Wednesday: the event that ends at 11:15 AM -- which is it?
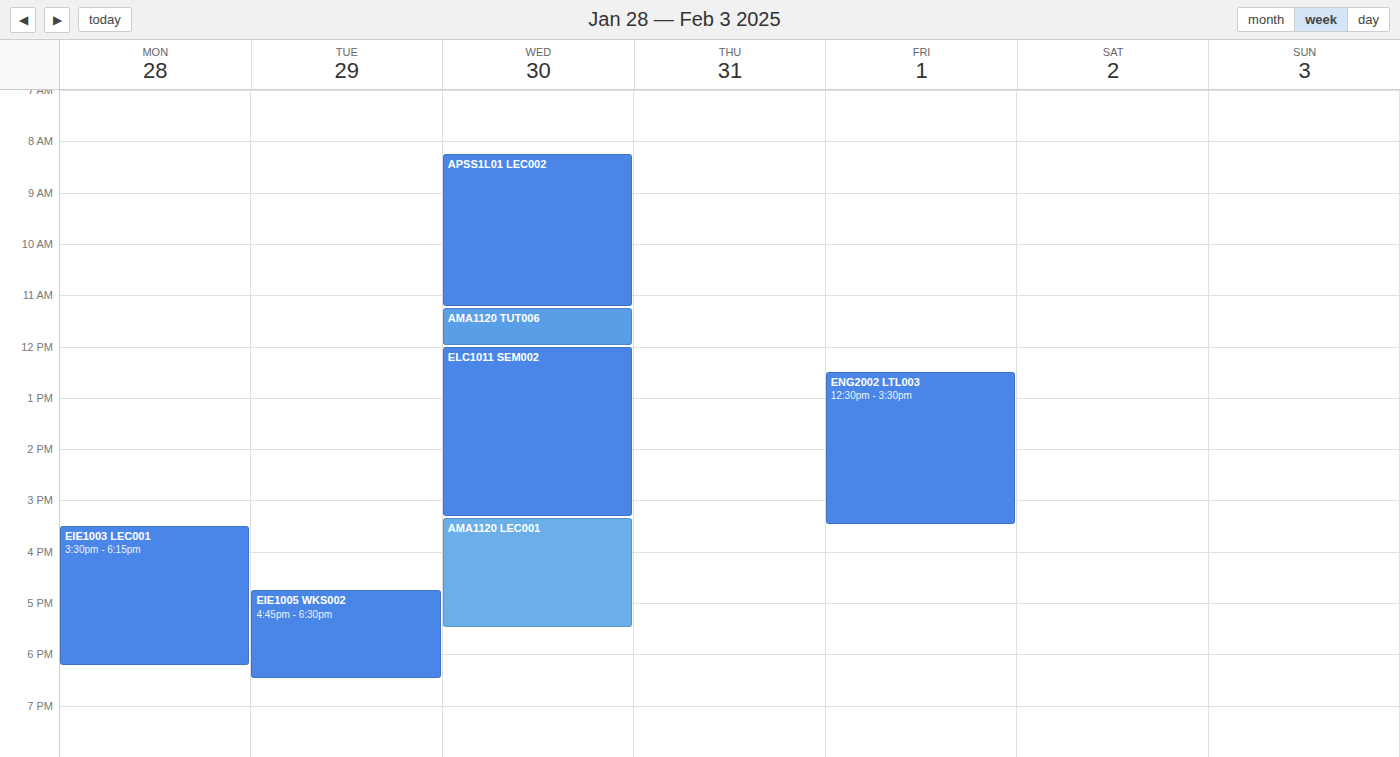
"APSS1L01 LEC002"